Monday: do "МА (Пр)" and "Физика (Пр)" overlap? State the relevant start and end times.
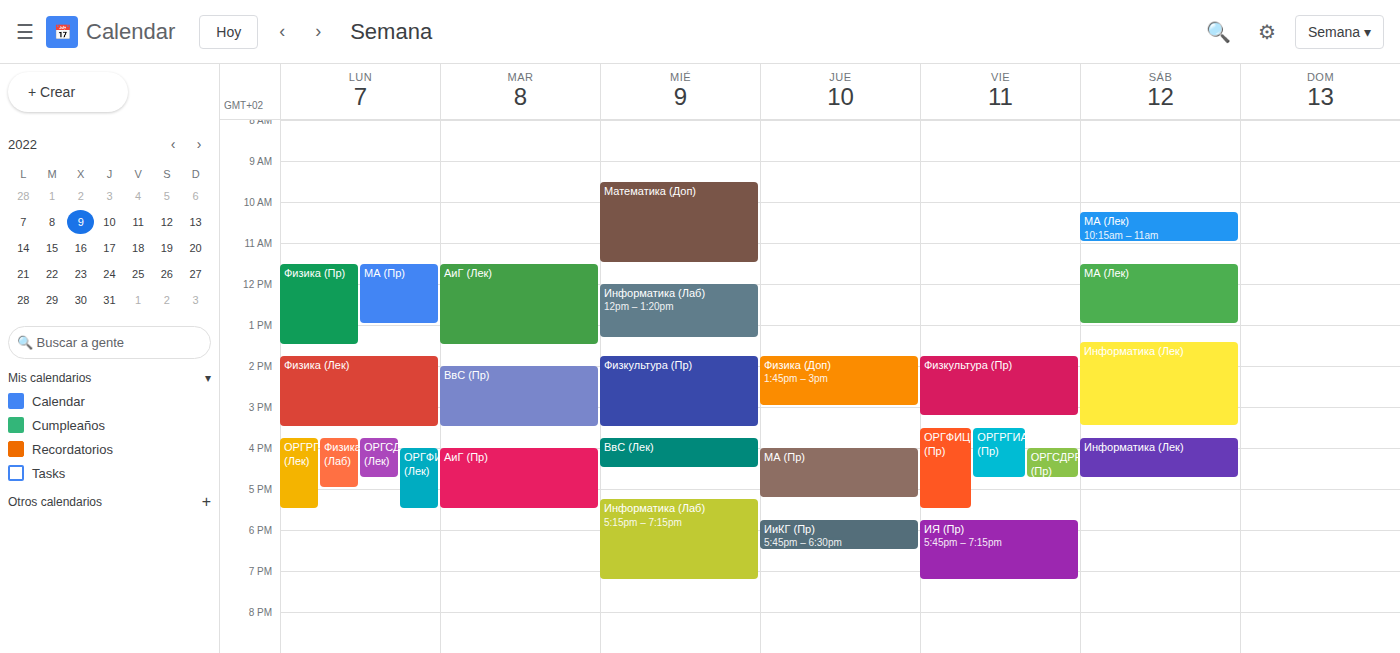
"МА (Пр)" runs 11:30 to 13:00, inside "Физика (Пр)" -- they overlap.